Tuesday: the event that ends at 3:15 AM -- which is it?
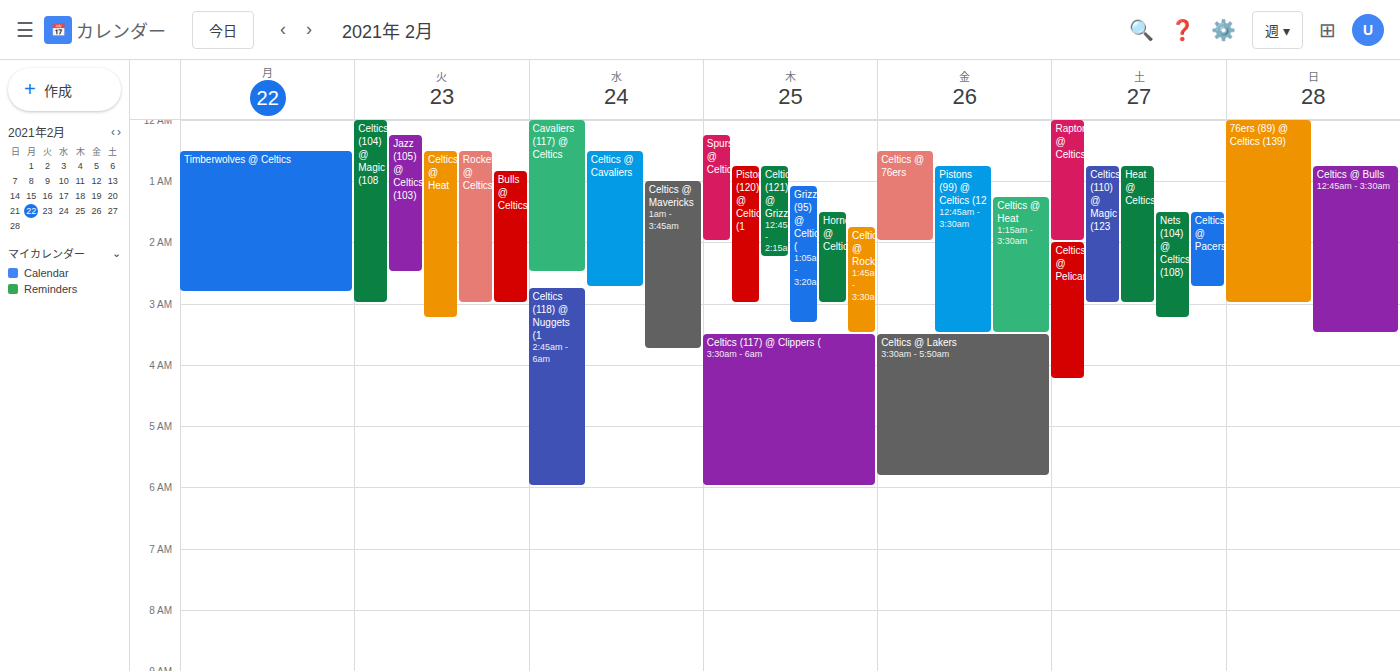
"Celtics @ Heat"